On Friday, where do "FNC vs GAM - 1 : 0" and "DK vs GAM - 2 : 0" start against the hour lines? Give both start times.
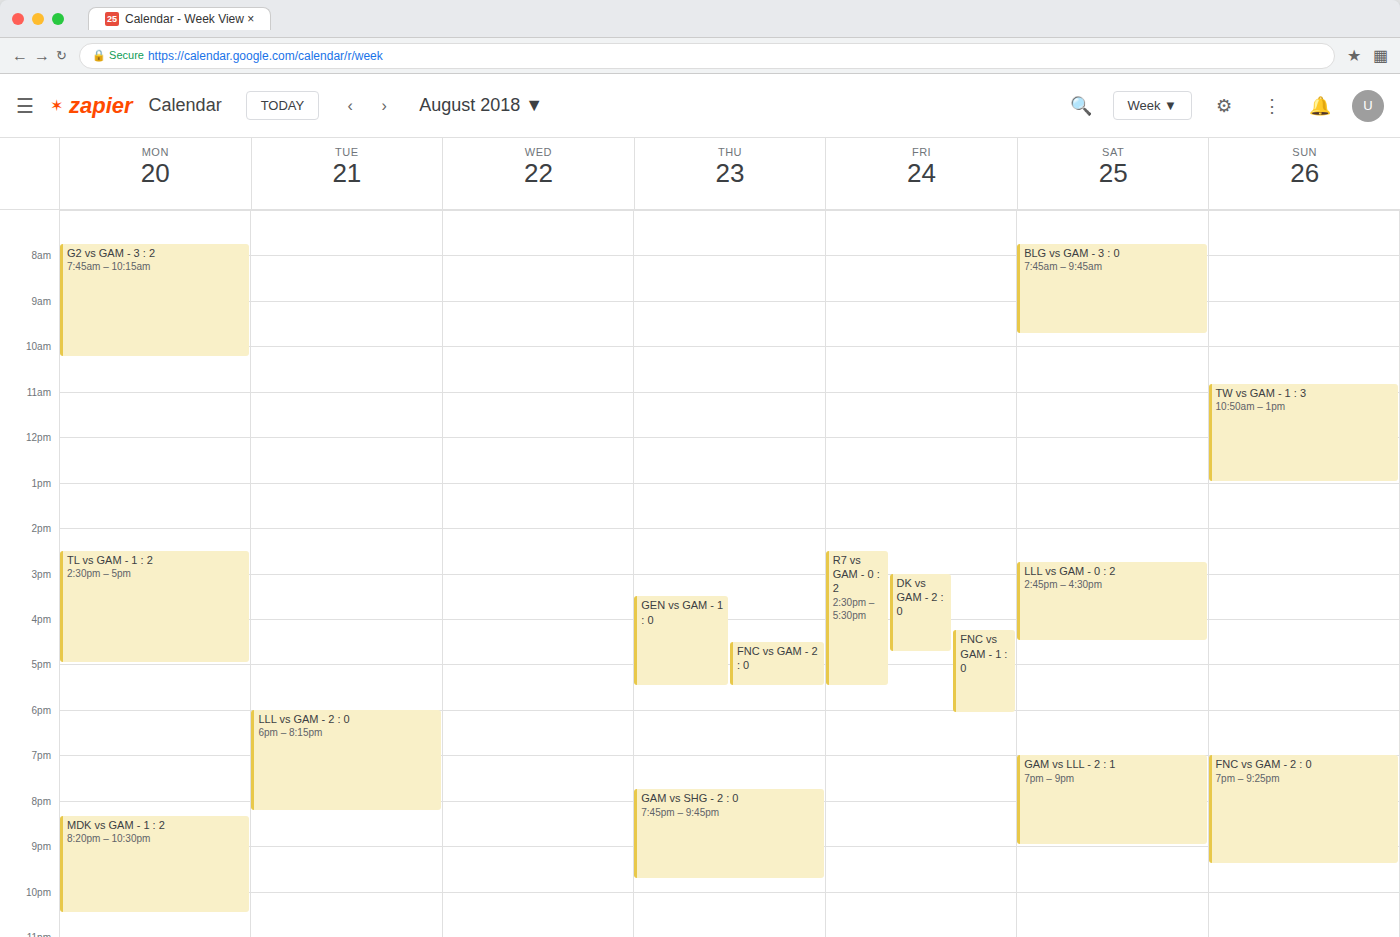
"FNC vs GAM - 1 : 0": 4:15 PM, neither: a quarter of the way from the 4 PM line to the 5 PM line. "DK vs GAM - 2 : 0": 3:00 PM, exactly on the 3 PM line.